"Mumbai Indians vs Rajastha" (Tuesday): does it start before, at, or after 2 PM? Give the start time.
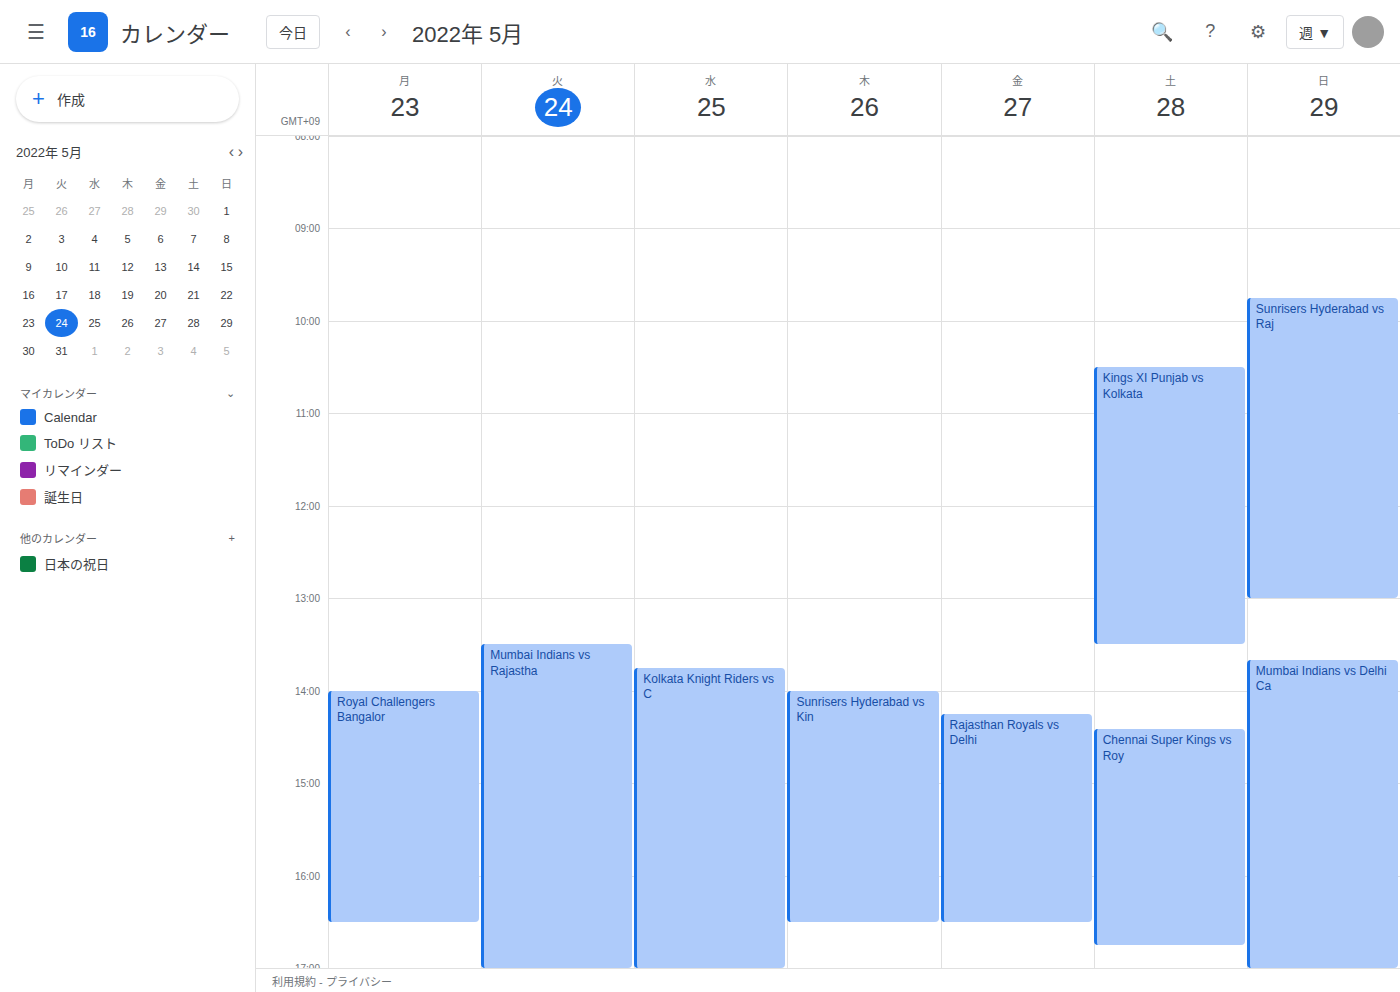
1:30 PM -- before 2 PM, 30 minutes above the 2 PM line.